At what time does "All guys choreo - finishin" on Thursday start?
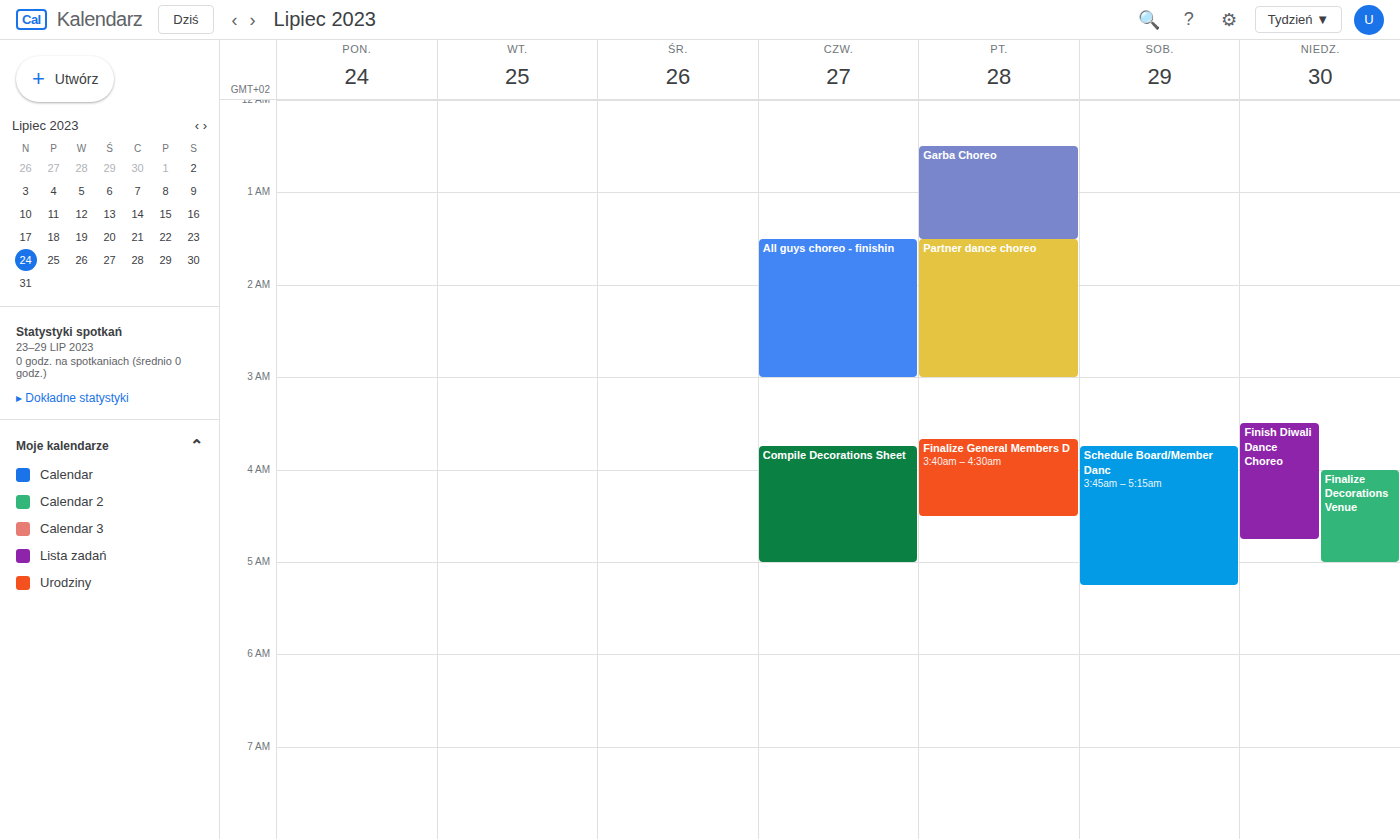
1:30 AM